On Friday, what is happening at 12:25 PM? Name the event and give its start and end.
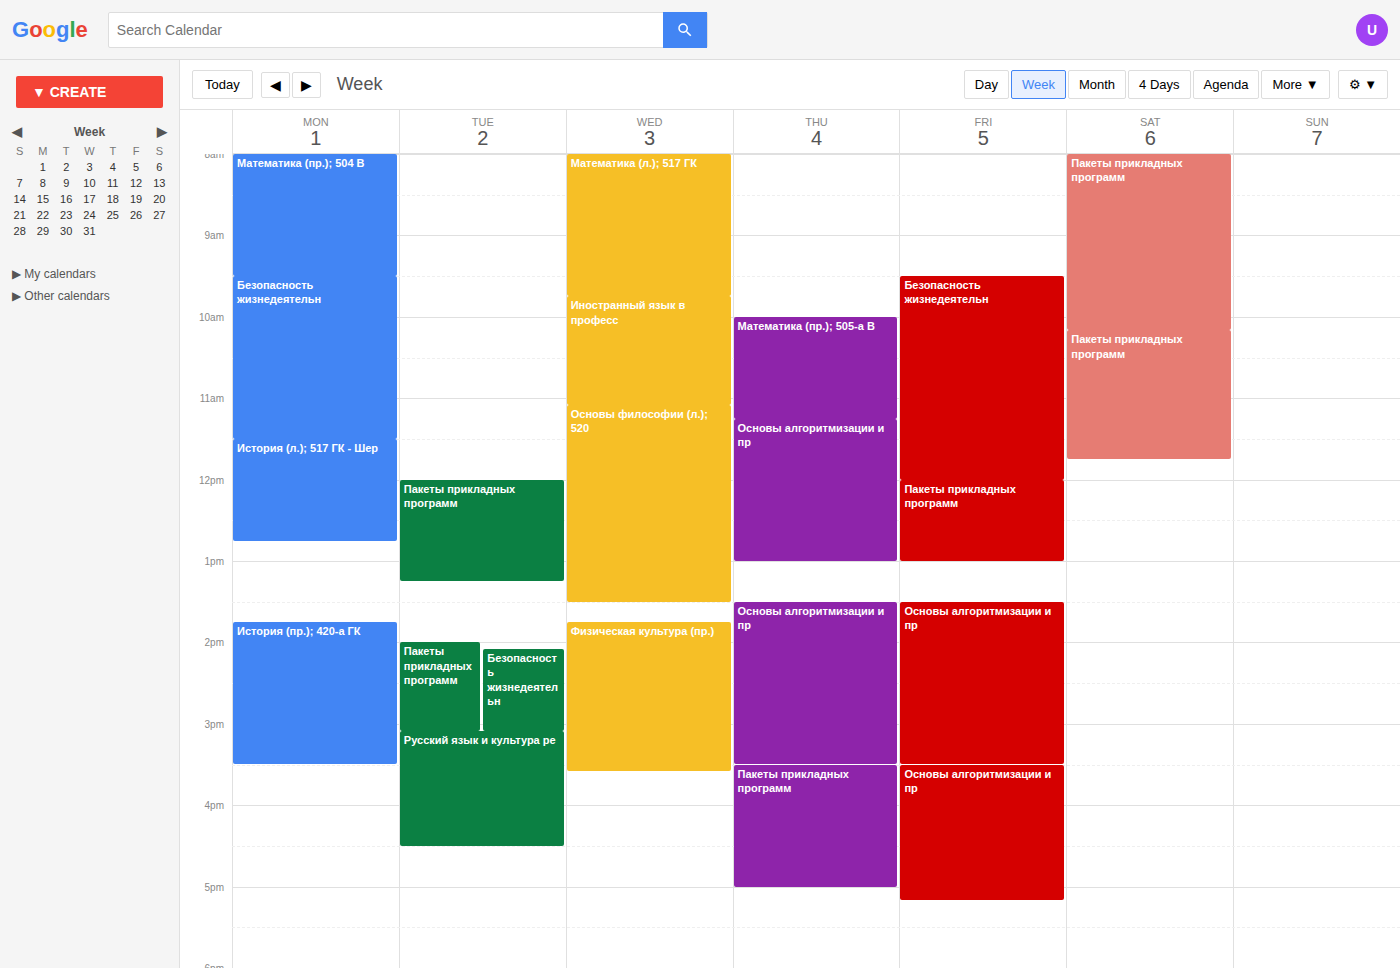
"Пакеты прикладных программ", 12:00 PM to 1:00 PM